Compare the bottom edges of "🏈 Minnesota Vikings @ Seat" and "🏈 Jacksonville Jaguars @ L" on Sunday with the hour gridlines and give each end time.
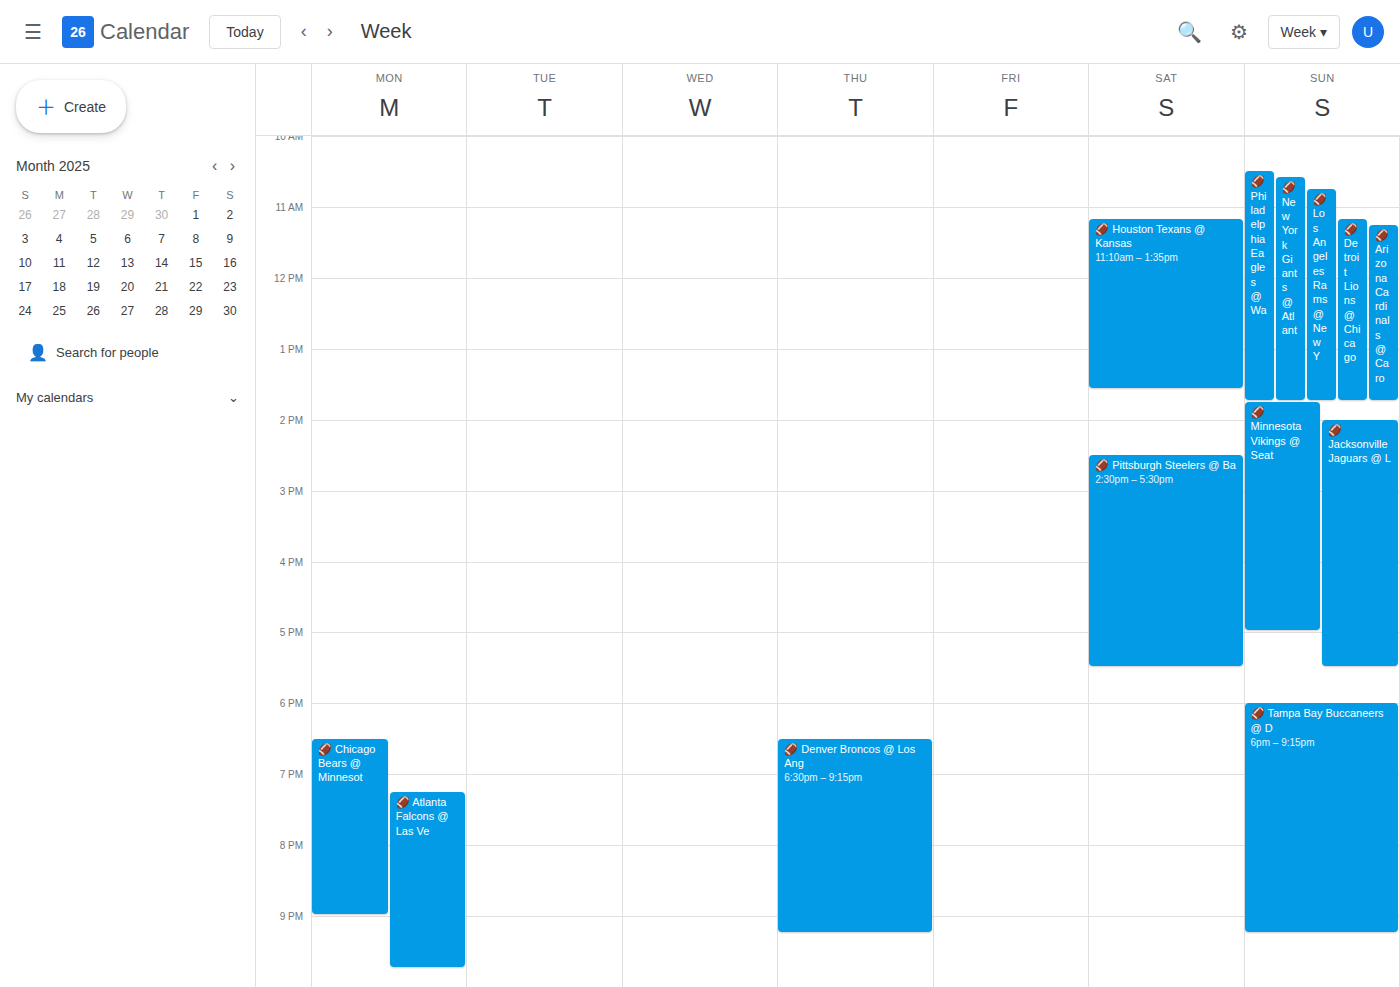
"🏈 Minnesota Vikings @ Seat": 5:00 PM, exactly on the 5 PM line. "🏈 Jacksonville Jaguars @ L": 5:30 PM, halfway between the 5 PM and 6 PM lines.